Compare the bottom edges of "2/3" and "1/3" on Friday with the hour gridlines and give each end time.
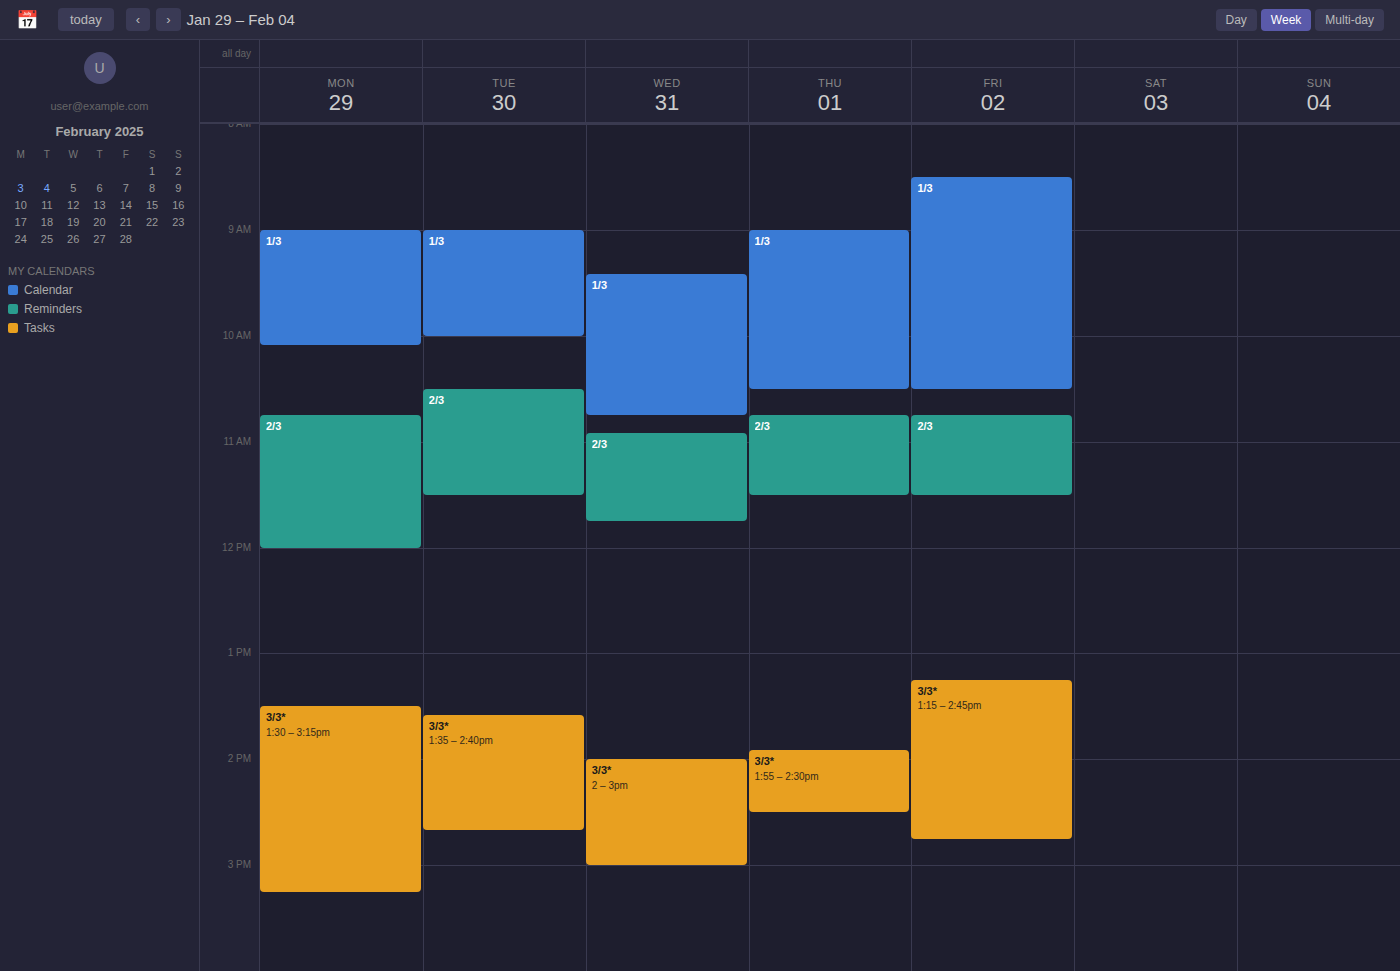
"2/3": 11:30 AM, halfway between the 11 AM and 12 PM lines. "1/3": 10:30 AM, halfway between the 10 AM and 11 AM lines.